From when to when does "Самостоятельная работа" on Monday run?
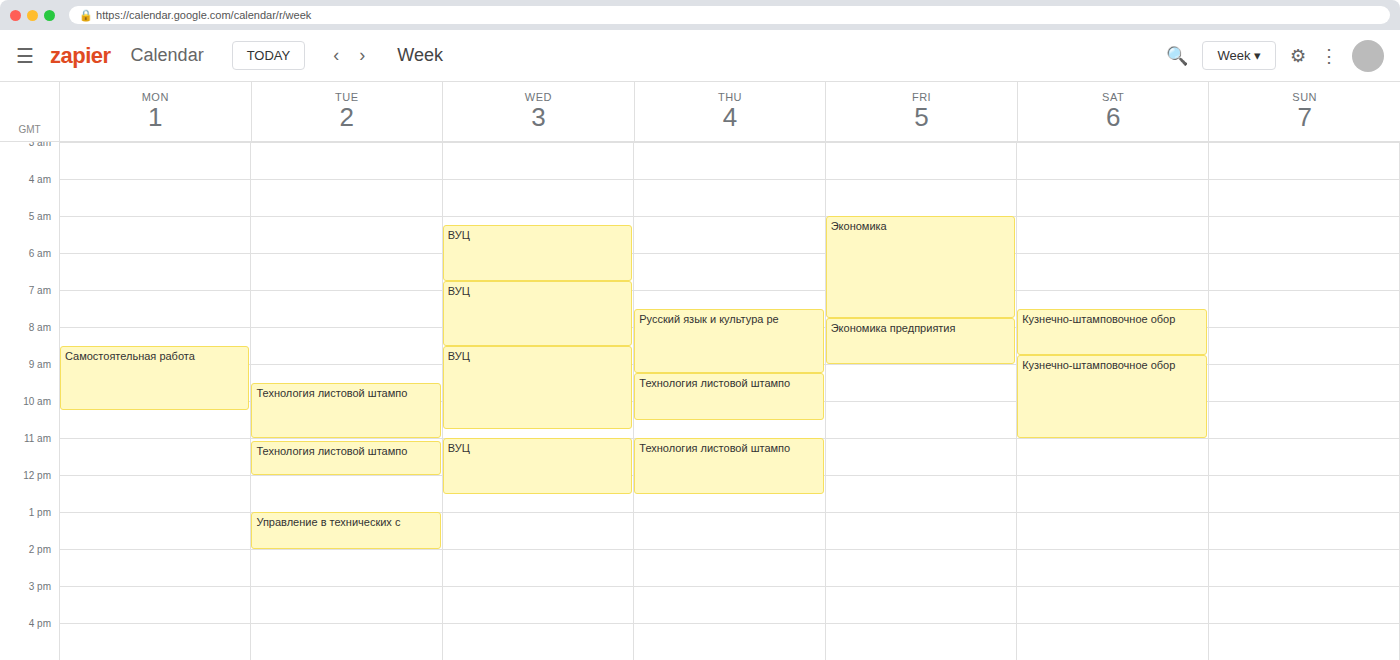
8:30 AM to 10:15 AM